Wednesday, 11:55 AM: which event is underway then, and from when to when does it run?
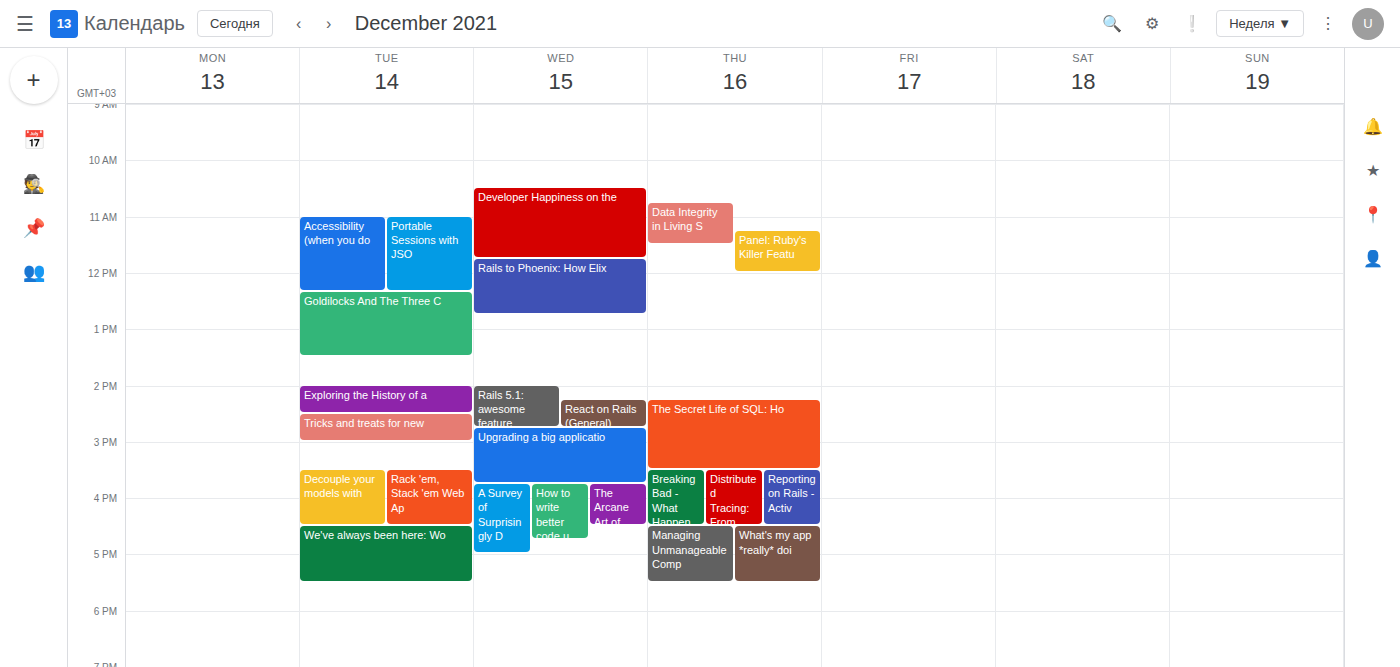
"Rails to Phoenix: How Elix", 11:45 AM to 12:45 PM